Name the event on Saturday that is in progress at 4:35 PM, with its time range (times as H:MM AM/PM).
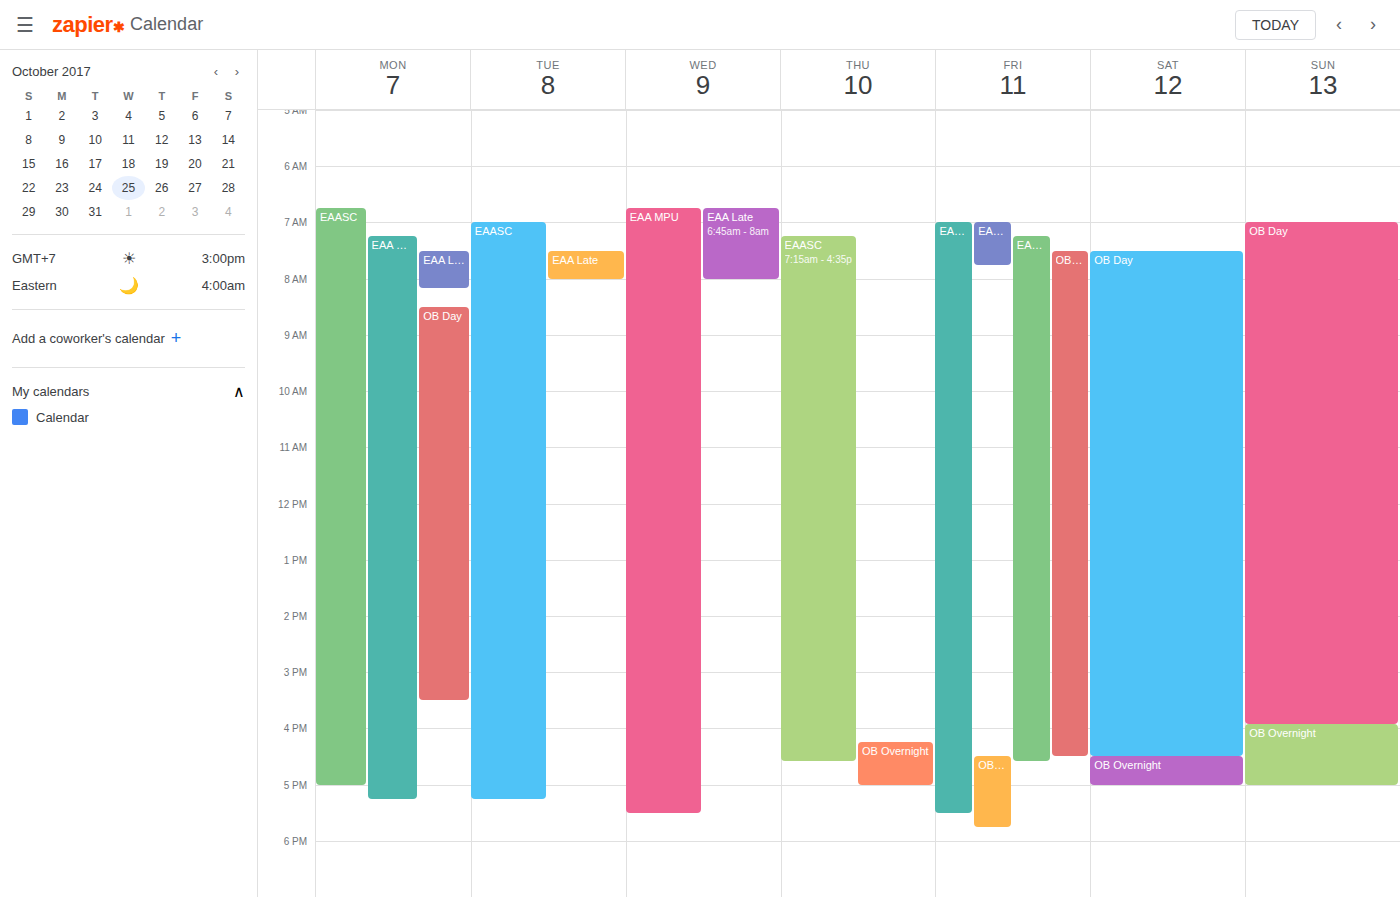
"OB Overnight", 4:30 PM to 5:00 PM